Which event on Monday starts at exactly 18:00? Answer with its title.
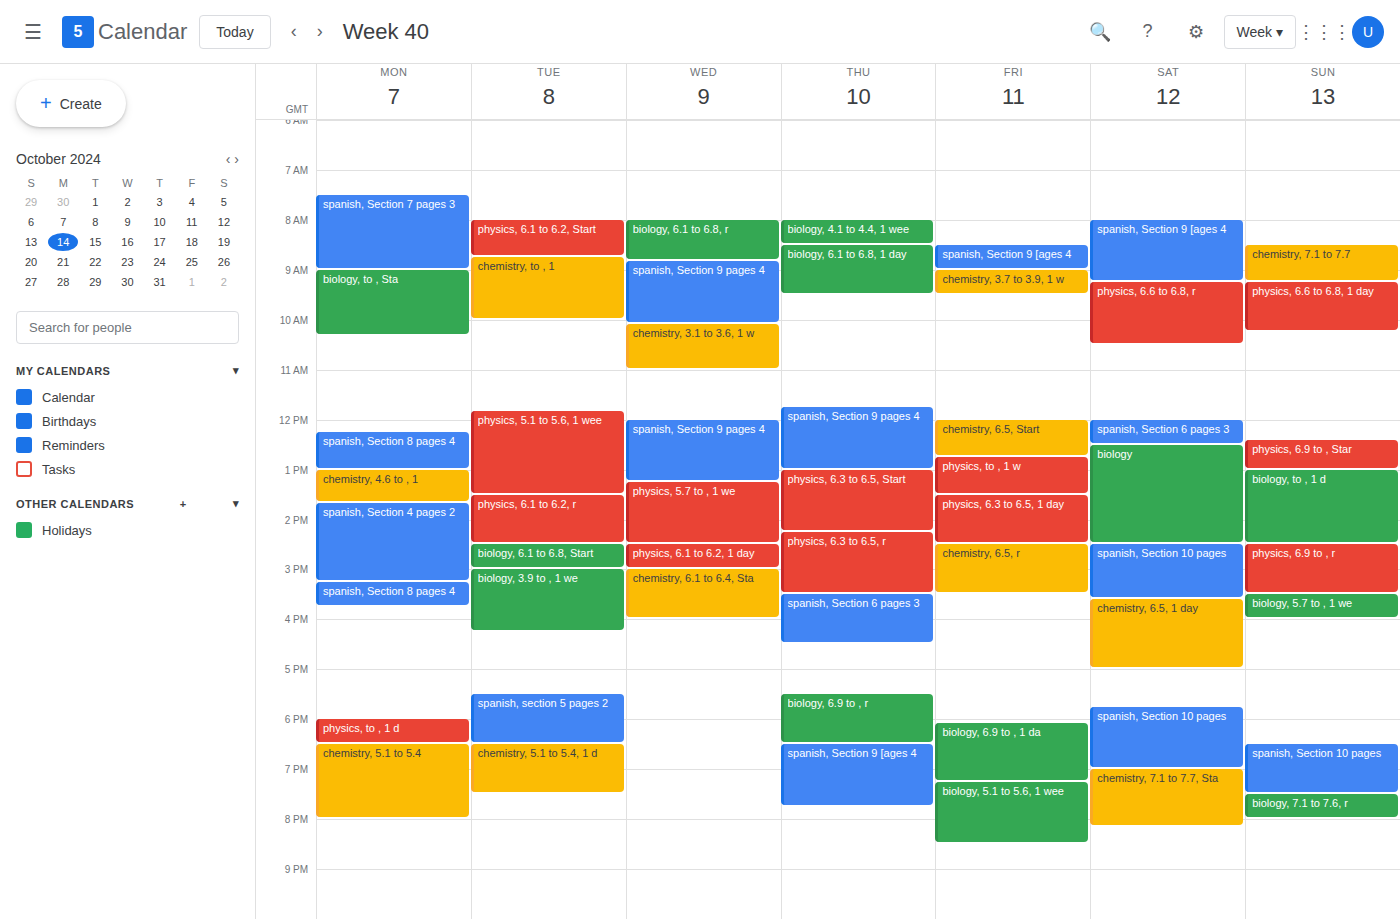
"physics, to , 1 d"